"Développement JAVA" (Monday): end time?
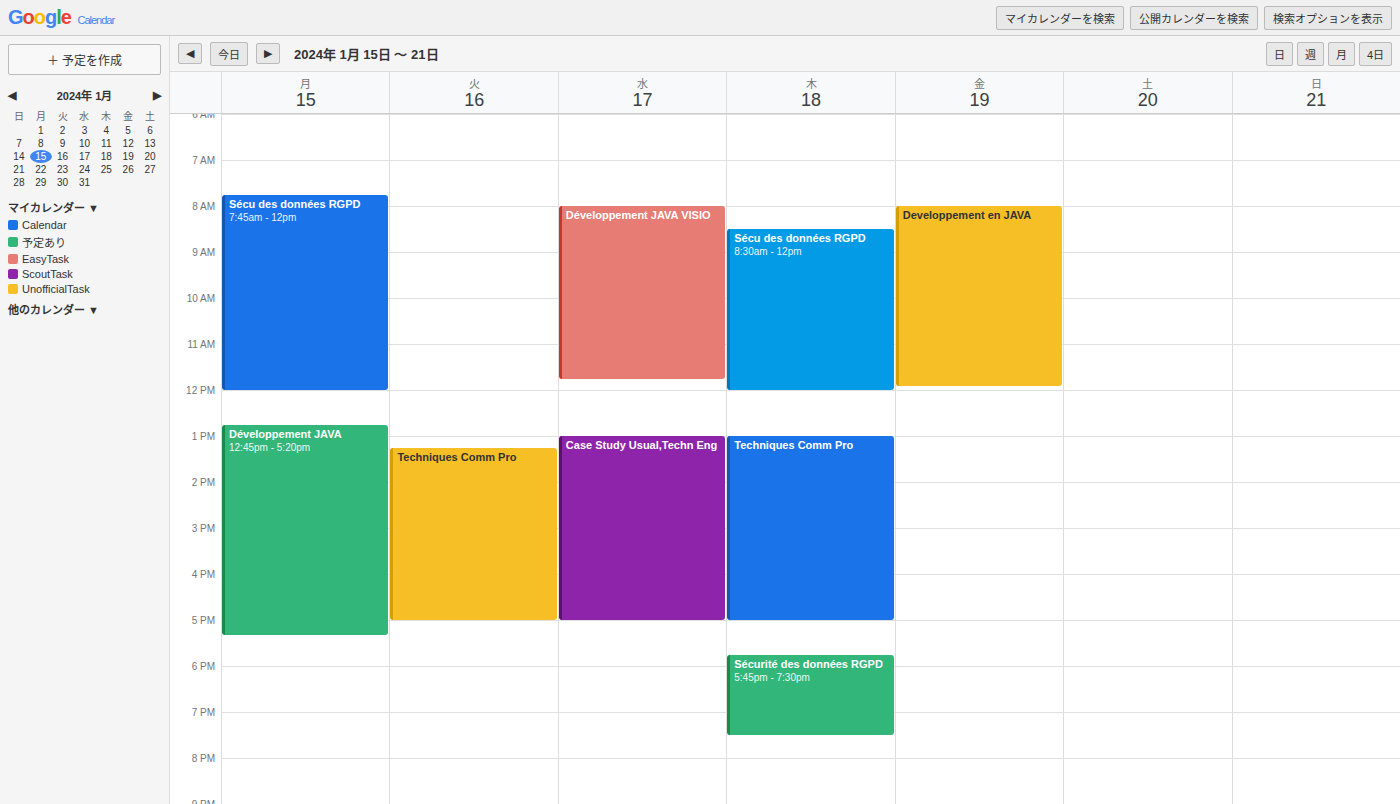
5:20 PM